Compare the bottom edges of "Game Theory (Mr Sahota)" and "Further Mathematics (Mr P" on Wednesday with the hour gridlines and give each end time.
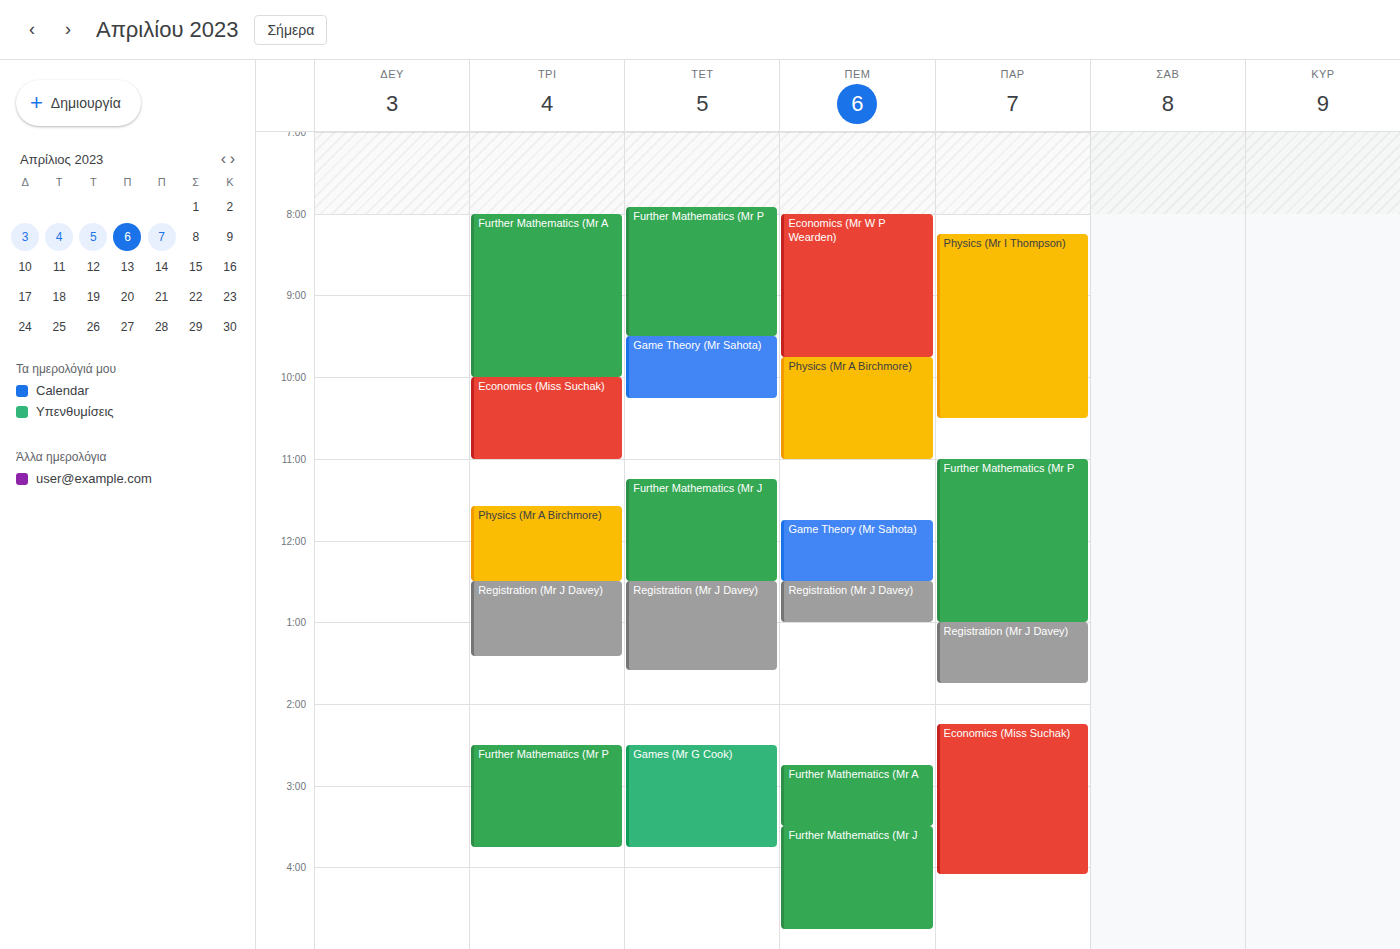
"Game Theory (Mr Sahota)": 10:15 AM, neither: a quarter of the way from the 10 AM line to the 11 AM line. "Further Mathematics (Mr P": 9:30 AM, halfway between the 9 AM and 10 AM lines.